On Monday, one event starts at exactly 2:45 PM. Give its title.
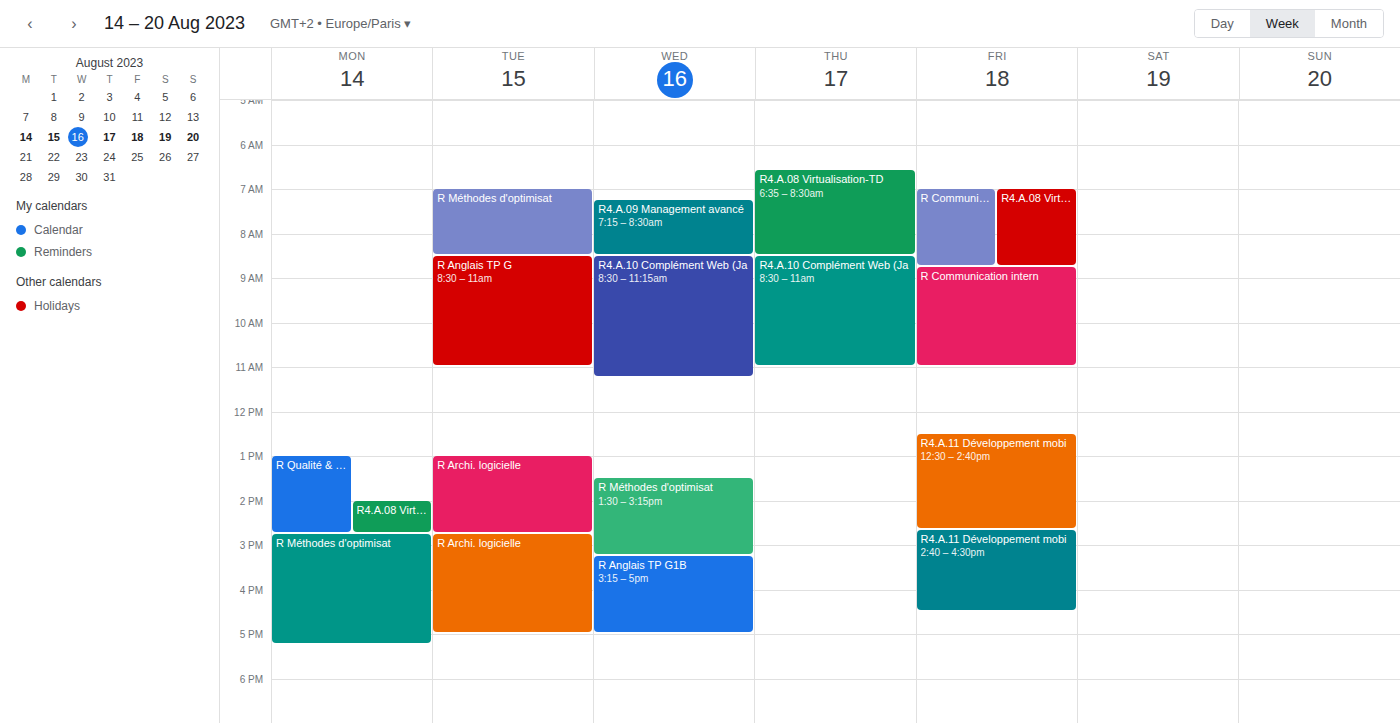
"R Méthodes d'optimisat"